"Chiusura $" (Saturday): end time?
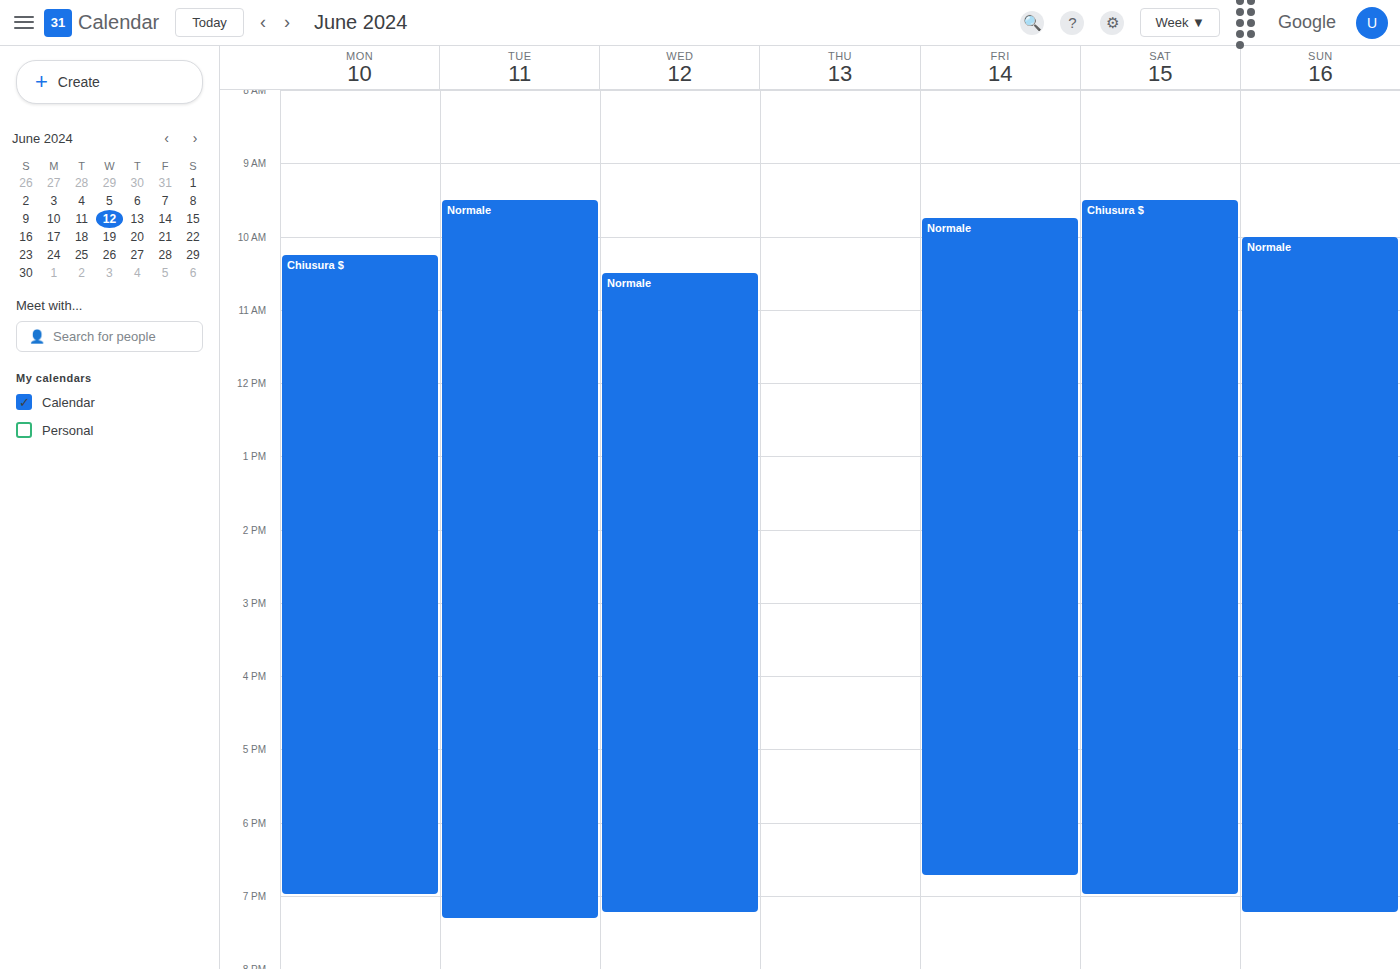
7:00 PM